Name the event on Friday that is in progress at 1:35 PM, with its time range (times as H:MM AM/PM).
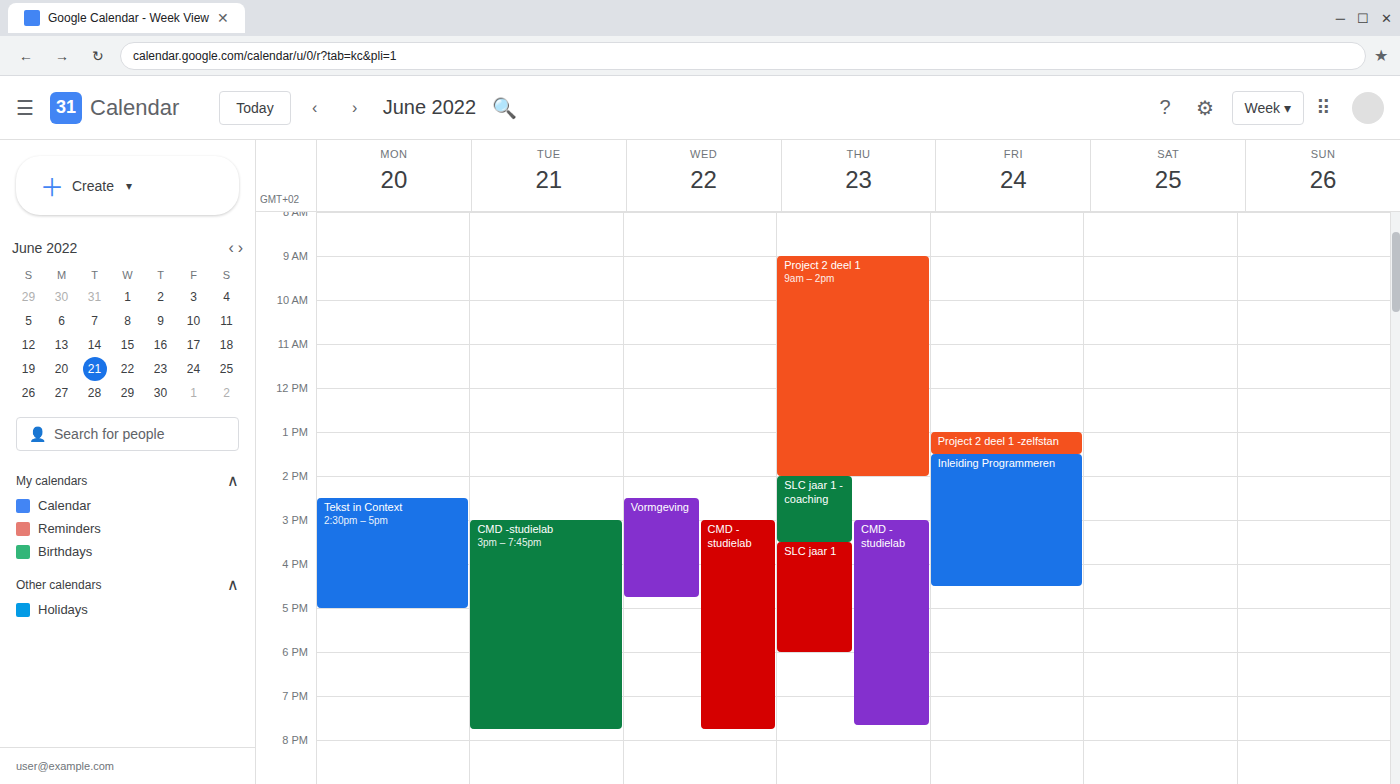
"Inleiding Programmeren", 1:30 PM to 4:30 PM